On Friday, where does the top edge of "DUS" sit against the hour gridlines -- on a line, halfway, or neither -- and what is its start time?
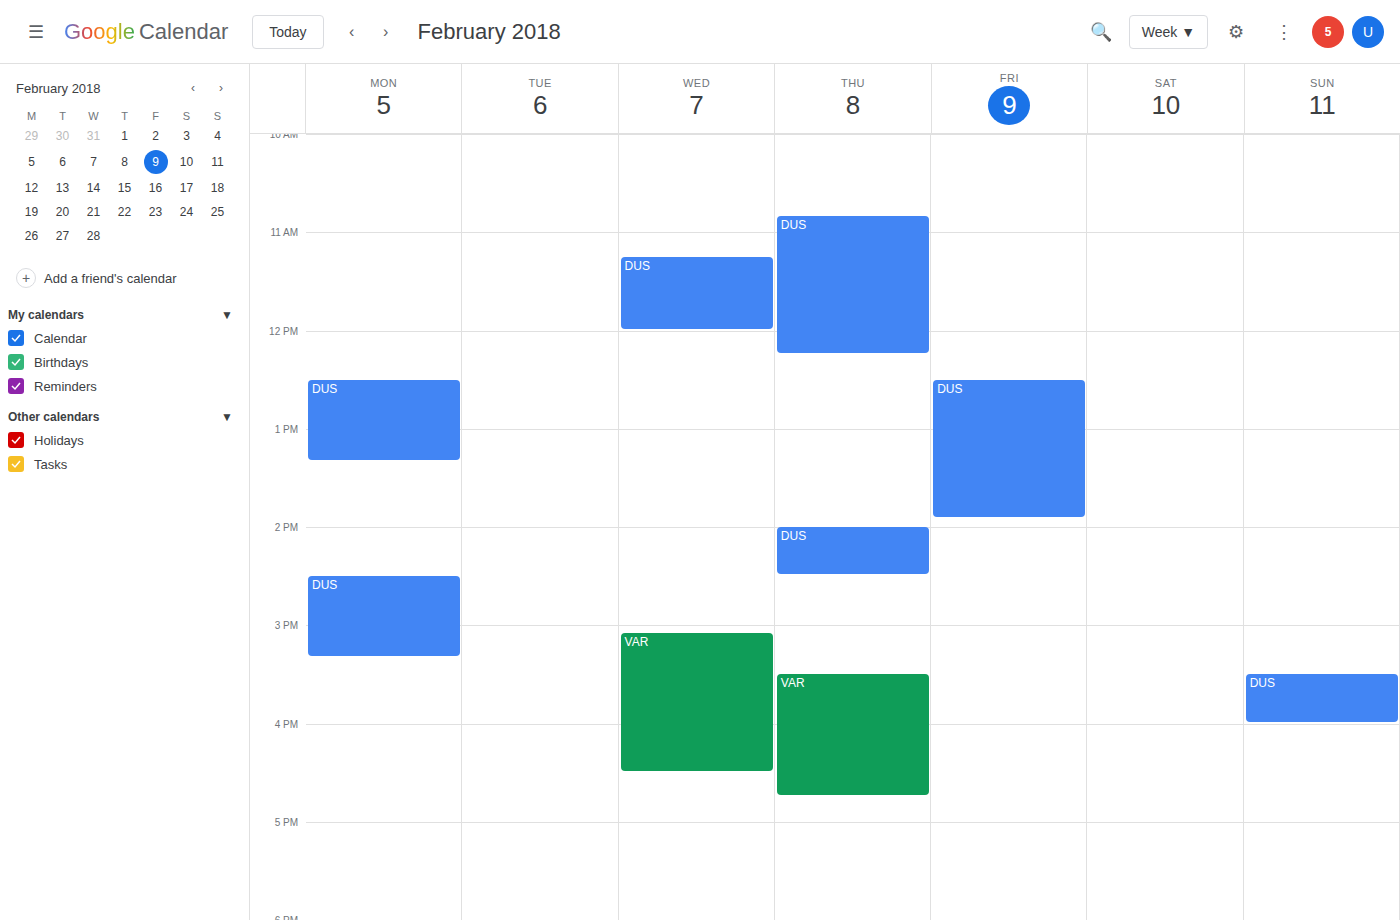
12:30 -- halfway between the 12:00 and 13:00 lines.